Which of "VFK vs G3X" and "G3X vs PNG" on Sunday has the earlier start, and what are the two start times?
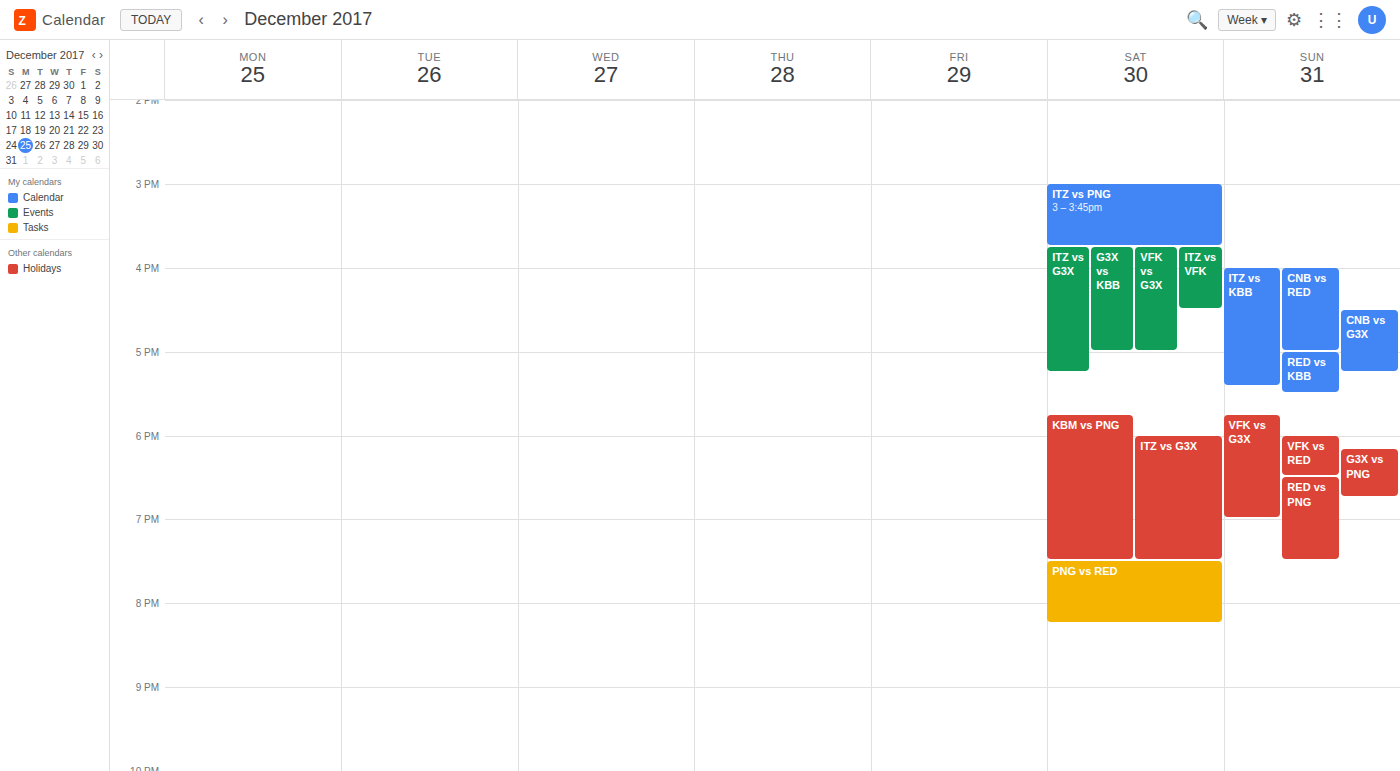
"VFK vs G3X" 5:45 PM; "G3X vs PNG" 6:10 PM.